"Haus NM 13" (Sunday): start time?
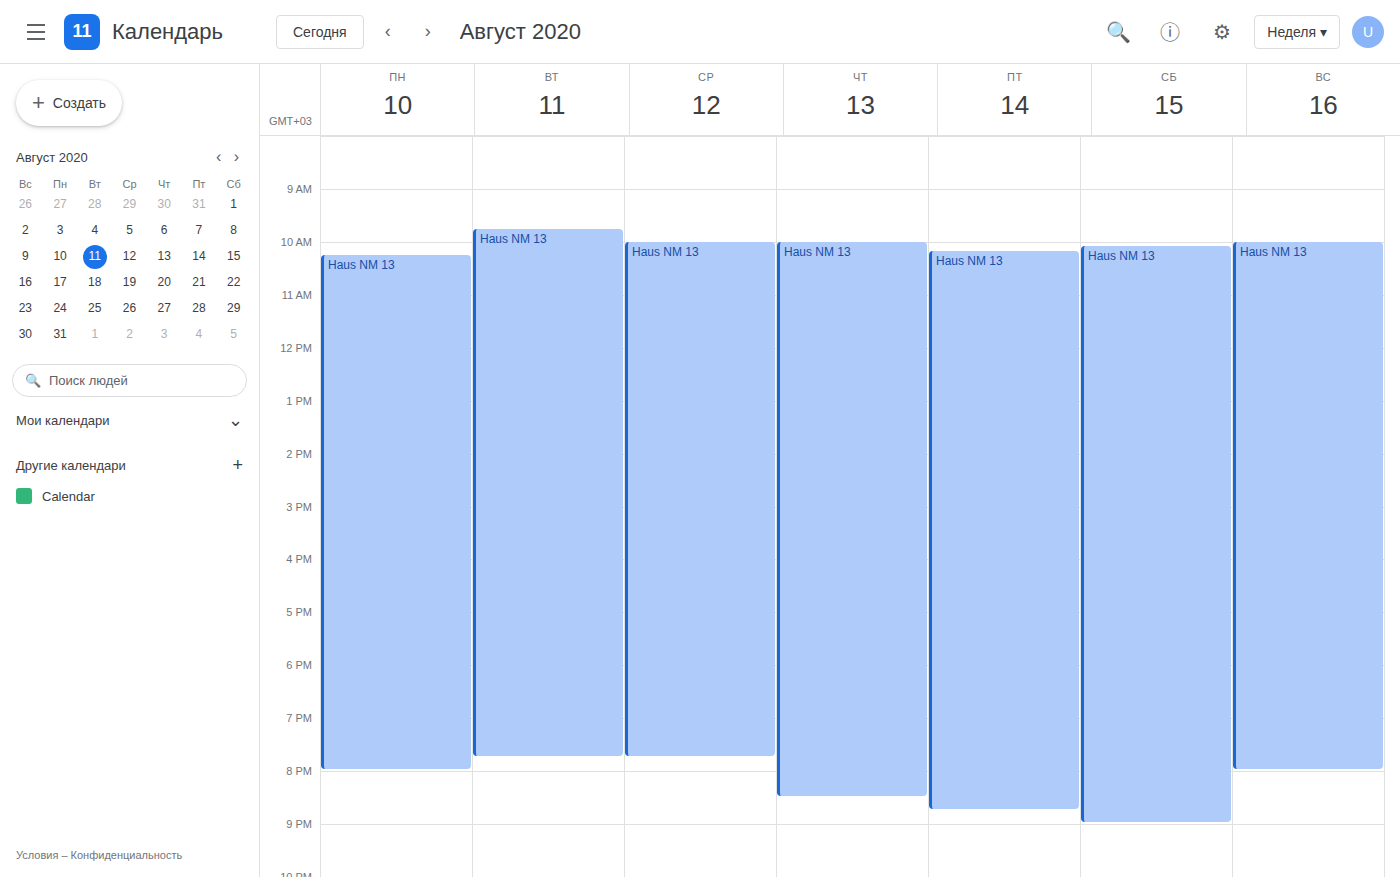
10:00 AM